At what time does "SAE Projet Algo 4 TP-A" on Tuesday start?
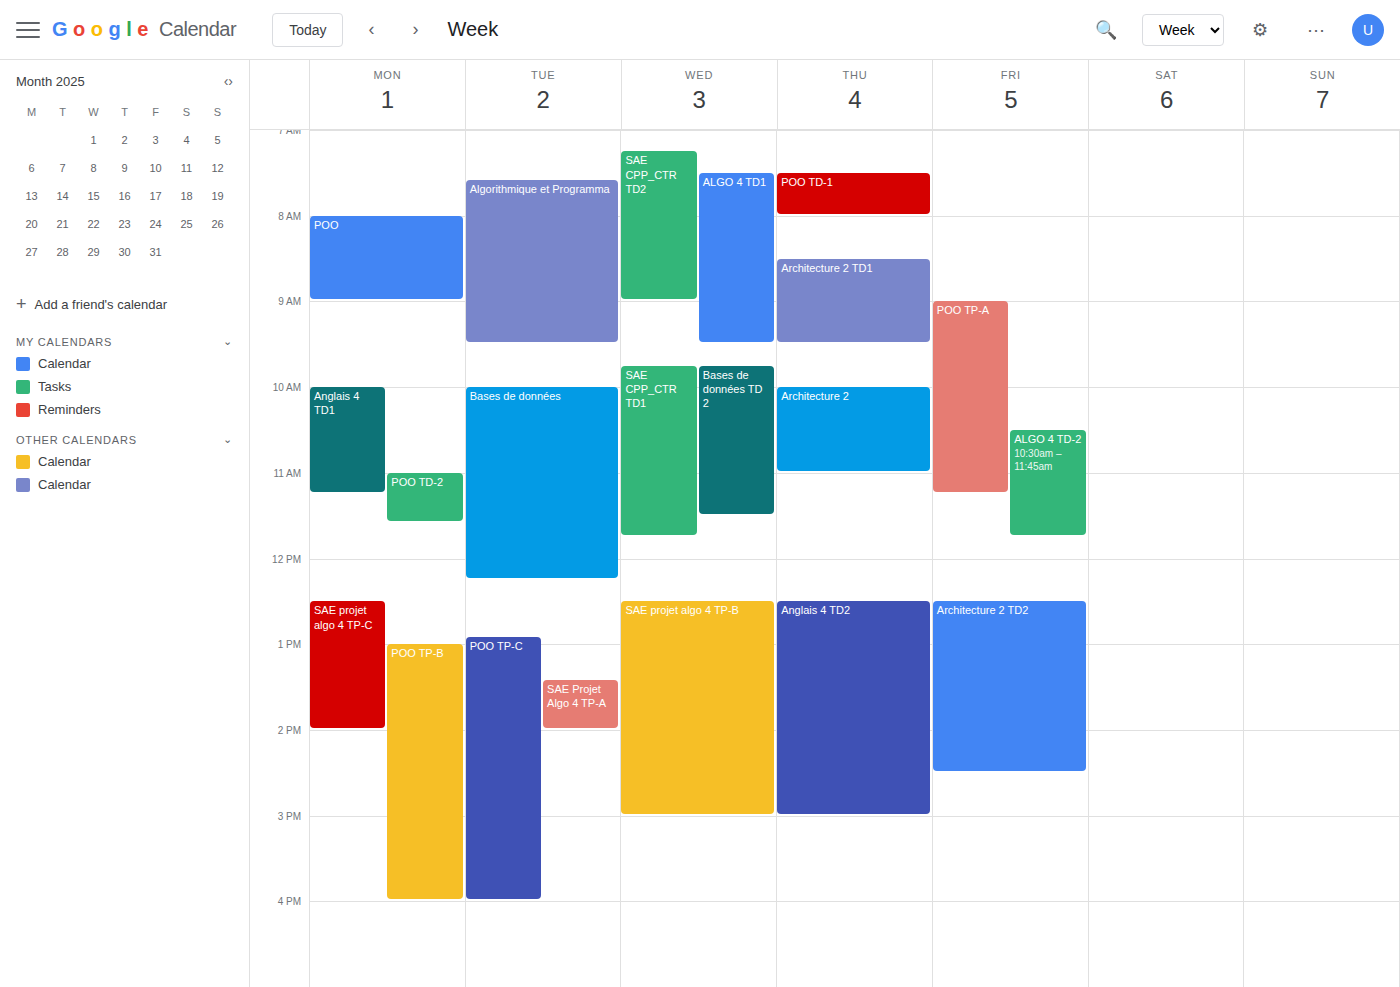
1:25 PM